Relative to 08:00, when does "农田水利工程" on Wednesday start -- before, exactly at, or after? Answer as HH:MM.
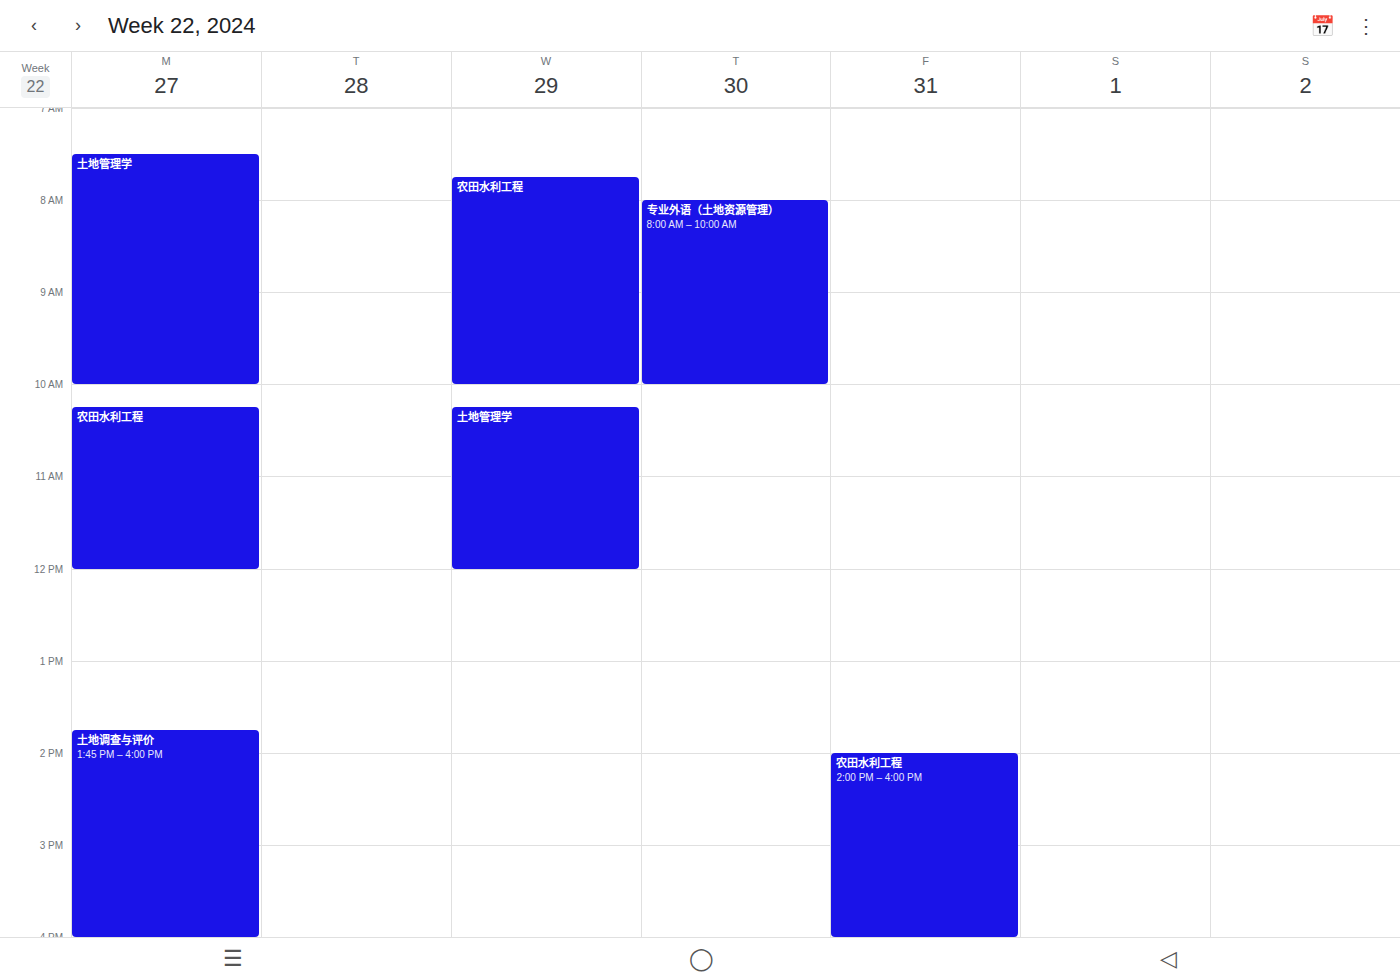
07:45 -- before 08:00, 15 minutes above the 08:00 line.